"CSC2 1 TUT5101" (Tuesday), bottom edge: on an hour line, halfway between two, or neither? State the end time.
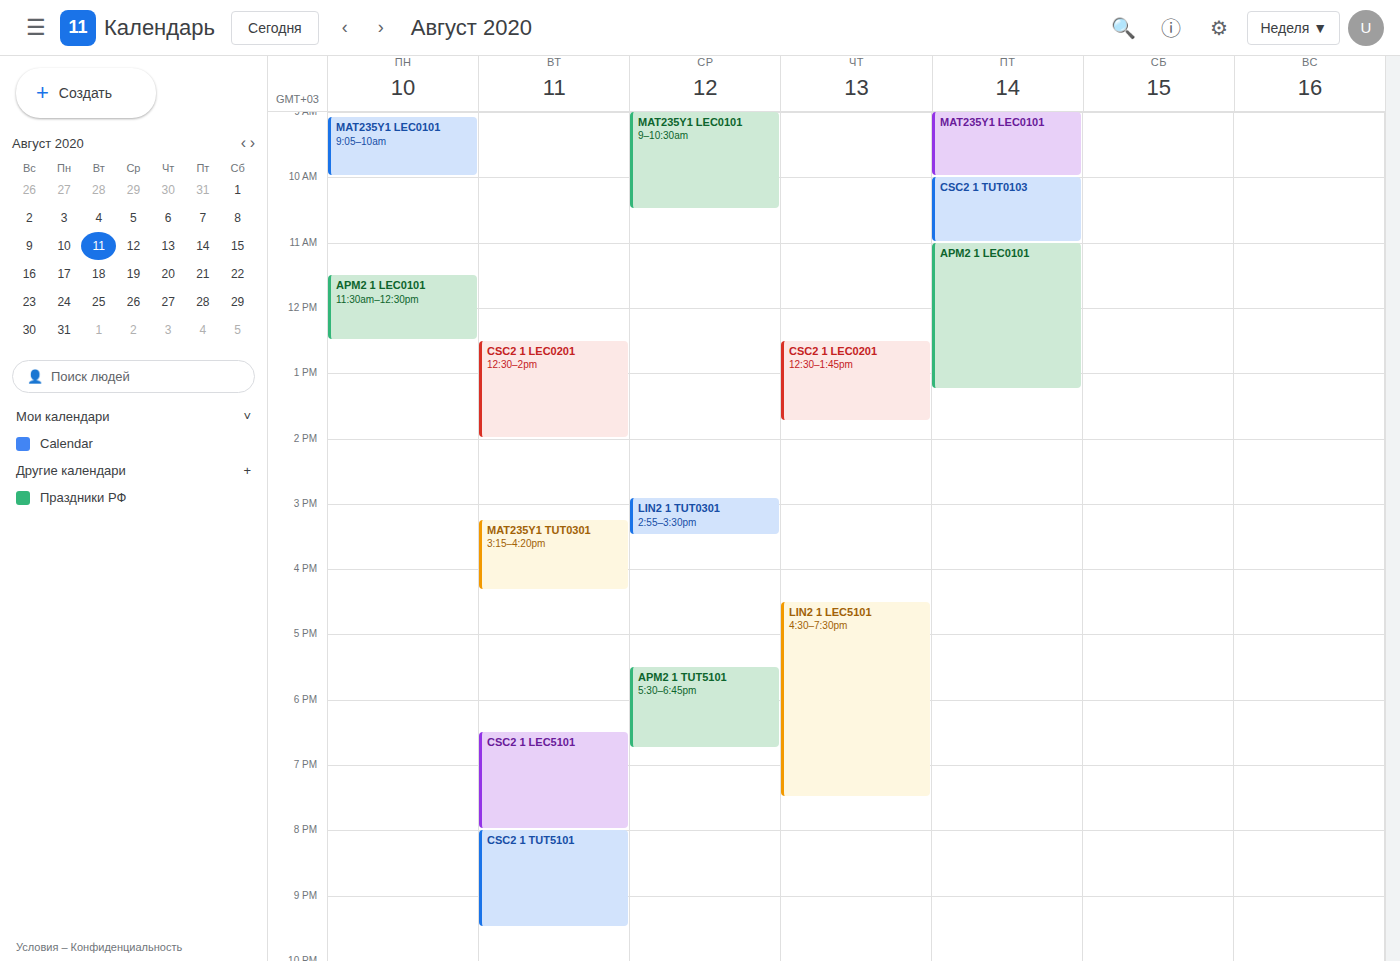
9:30 PM -- halfway between the 9 PM and 10 PM lines.